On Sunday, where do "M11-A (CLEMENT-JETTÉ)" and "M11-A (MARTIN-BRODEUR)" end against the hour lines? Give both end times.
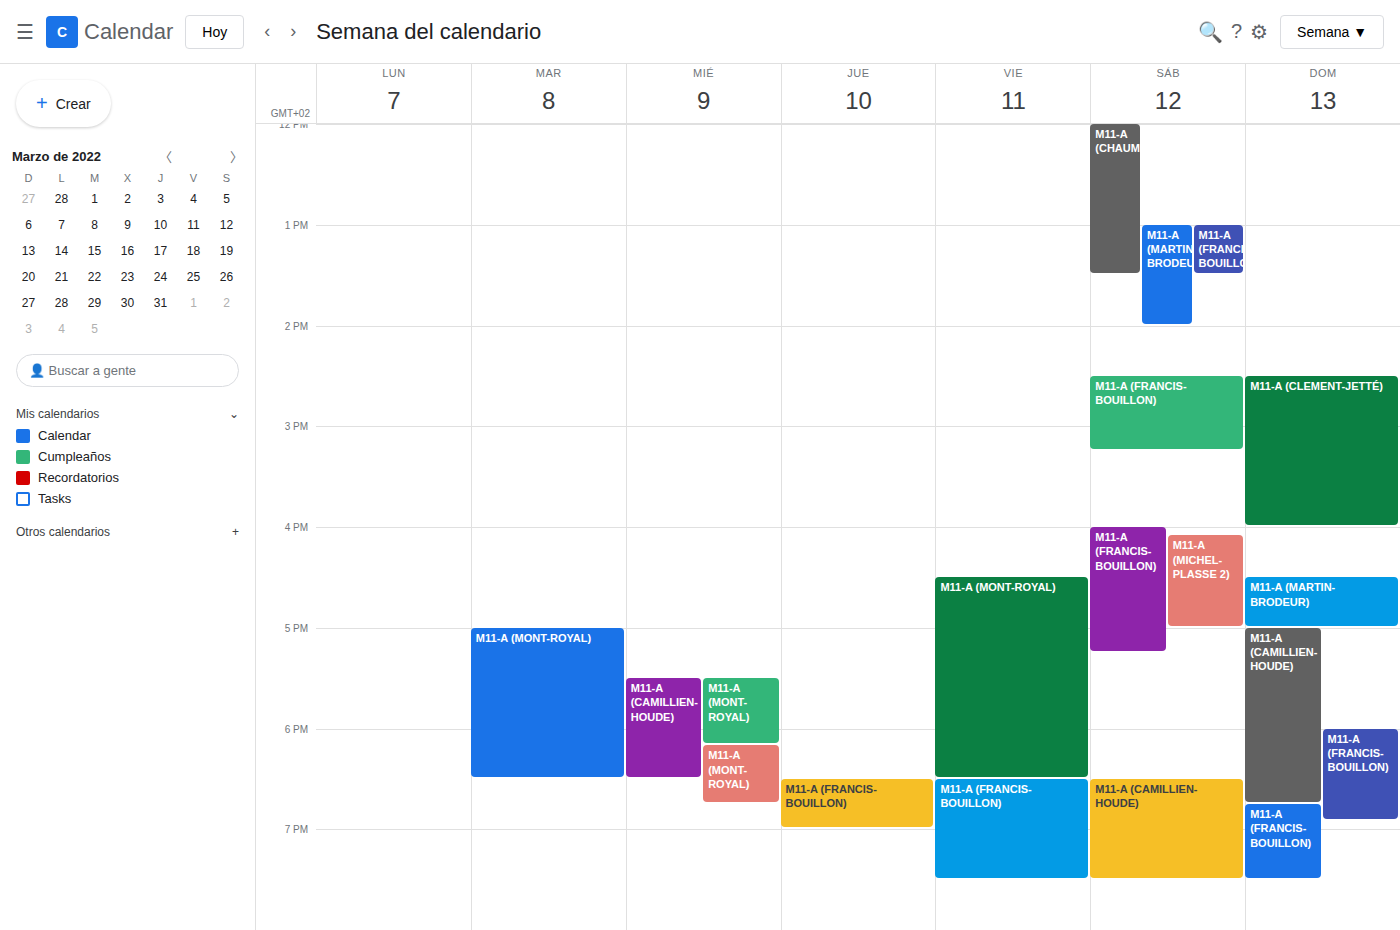
"M11-A (CLEMENT-JETTÉ)": 4:00 PM, exactly on the 4 PM line. "M11-A (MARTIN-BRODEUR)": 5:00 PM, exactly on the 5 PM line.